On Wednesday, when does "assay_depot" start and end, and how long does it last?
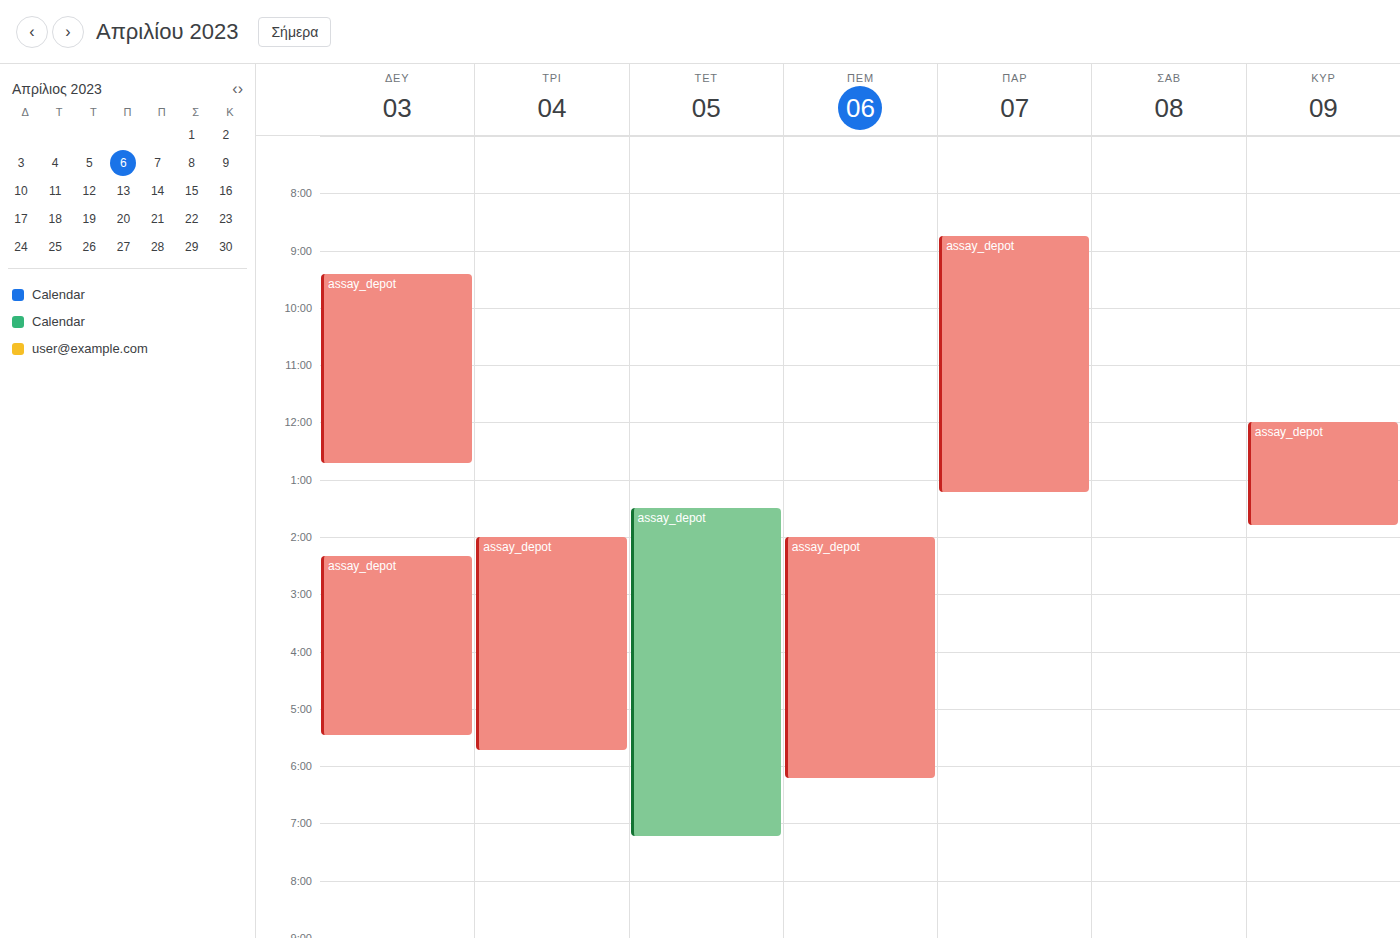
1:30 PM to 7:15 PM, 5 hours 45 minutes